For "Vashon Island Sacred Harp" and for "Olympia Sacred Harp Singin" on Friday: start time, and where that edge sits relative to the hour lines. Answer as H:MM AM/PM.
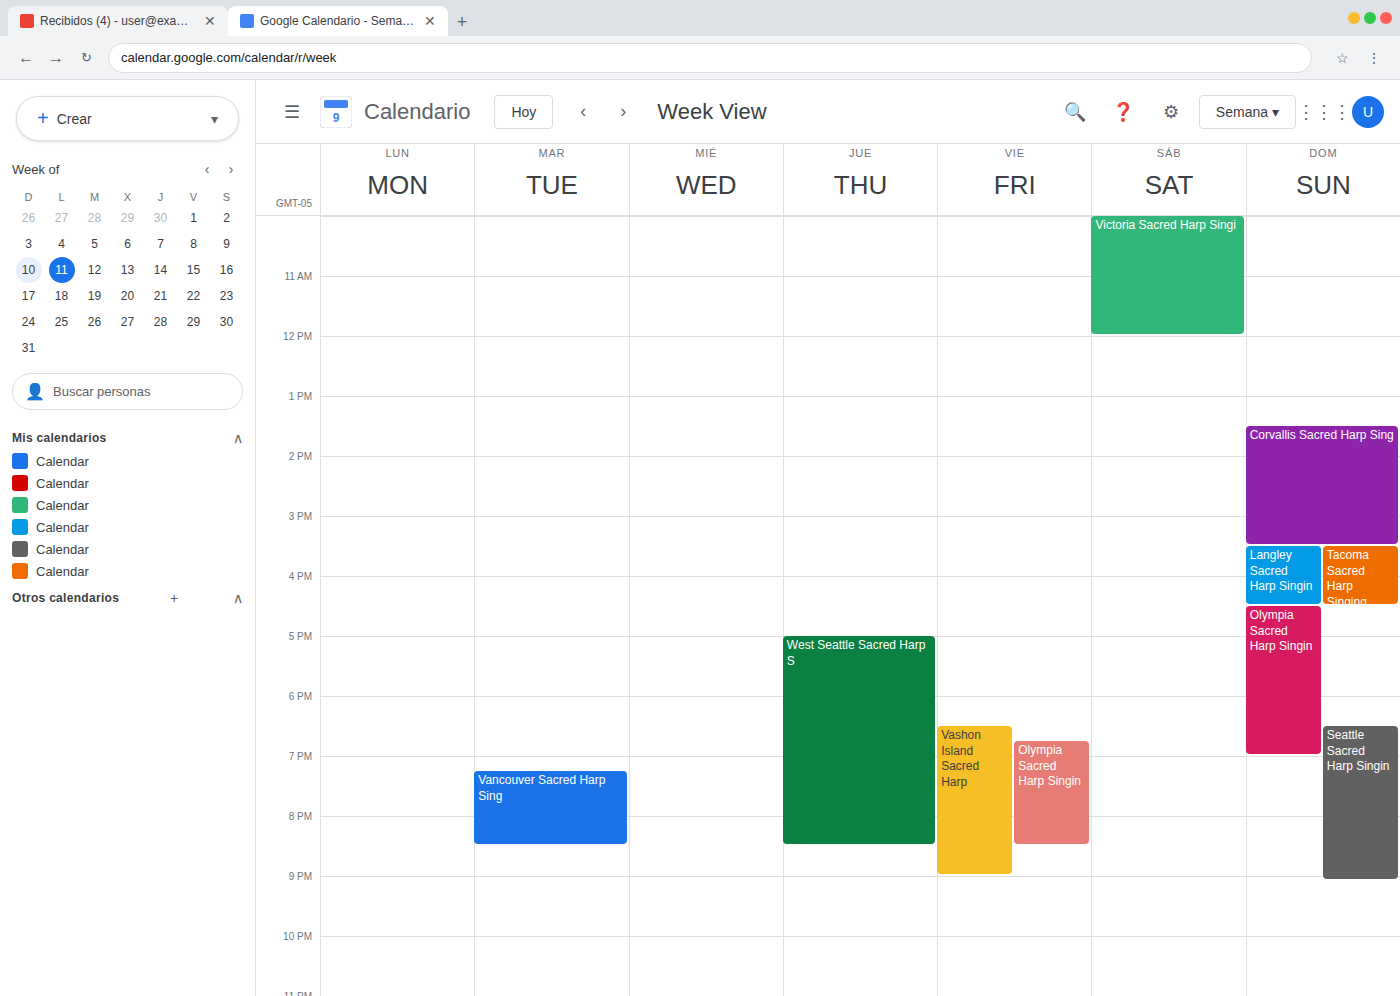
"Vashon Island Sacred Harp": 6:30 PM, halfway between the 6 PM and 7 PM lines. "Olympia Sacred Harp Singin": 6:45 PM, neither: three quarters of the way from the 6 PM line to the 7 PM line.